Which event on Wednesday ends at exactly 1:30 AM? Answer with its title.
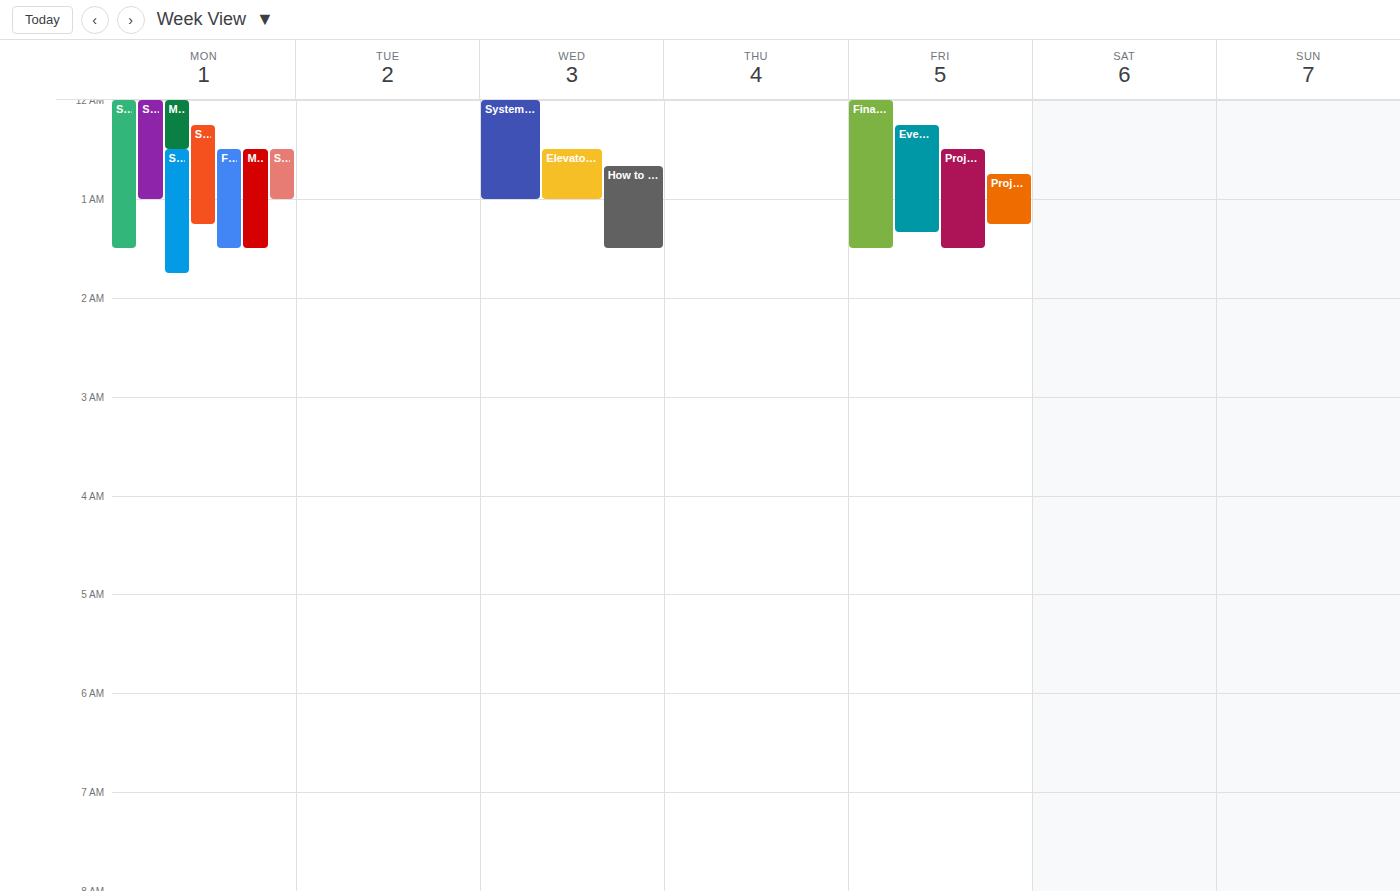
"How to pitch an idea"